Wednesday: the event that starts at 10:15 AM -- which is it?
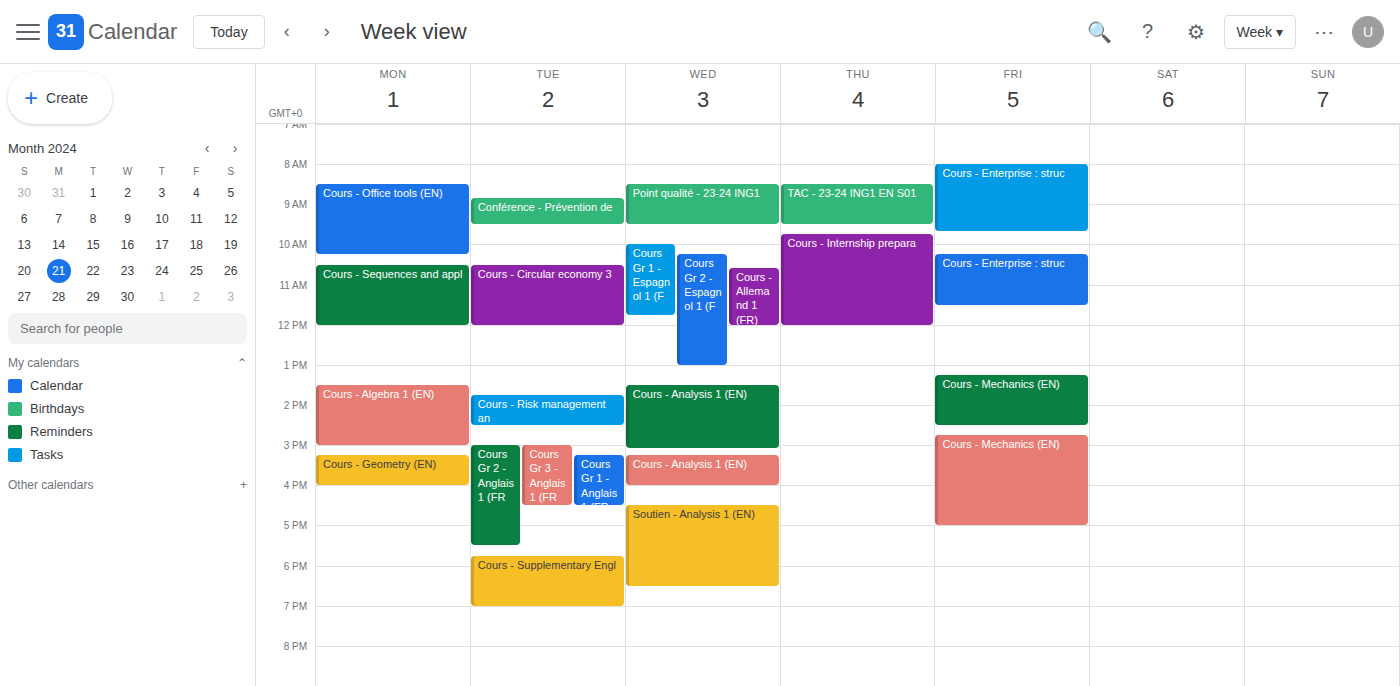
"Cours Gr 2 - Espagnol 1 (F"